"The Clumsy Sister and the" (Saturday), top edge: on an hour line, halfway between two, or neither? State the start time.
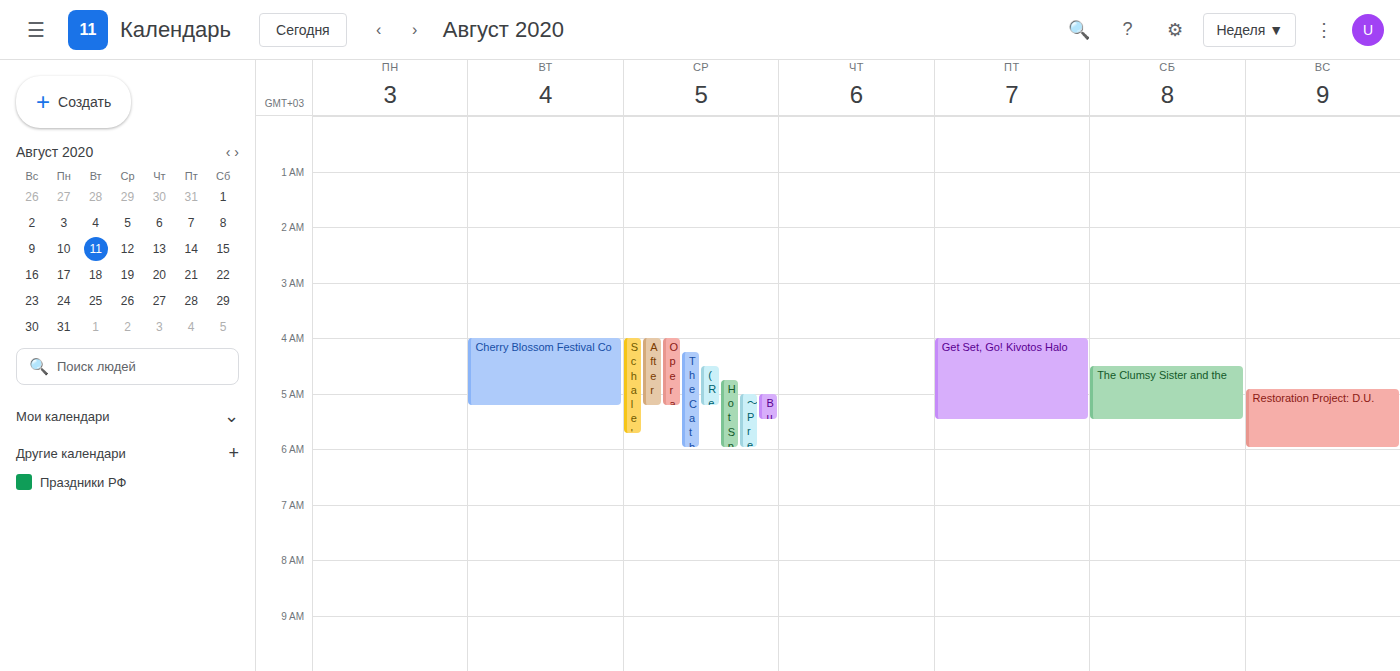
4:30 AM -- halfway between the 4 AM and 5 AM lines.